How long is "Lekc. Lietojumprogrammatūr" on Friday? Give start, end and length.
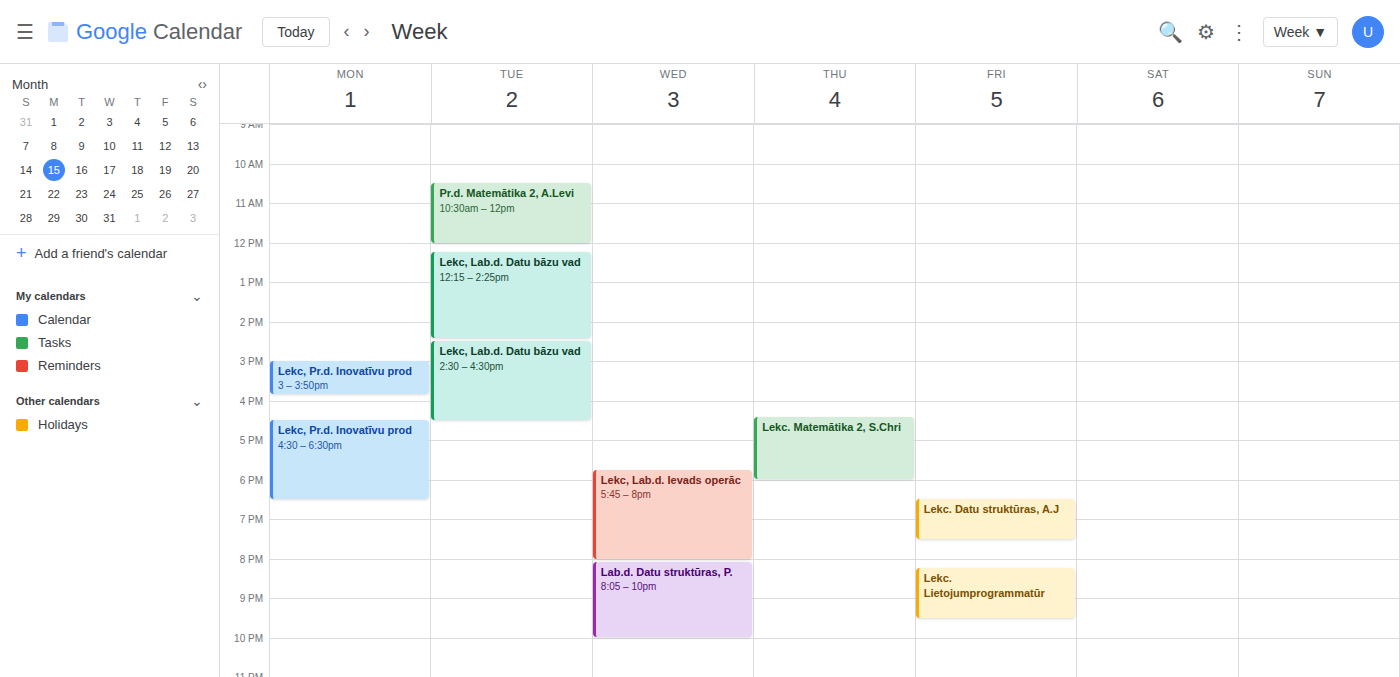
8:15 PM to 9:30 PM, 1 hour 15 minutes